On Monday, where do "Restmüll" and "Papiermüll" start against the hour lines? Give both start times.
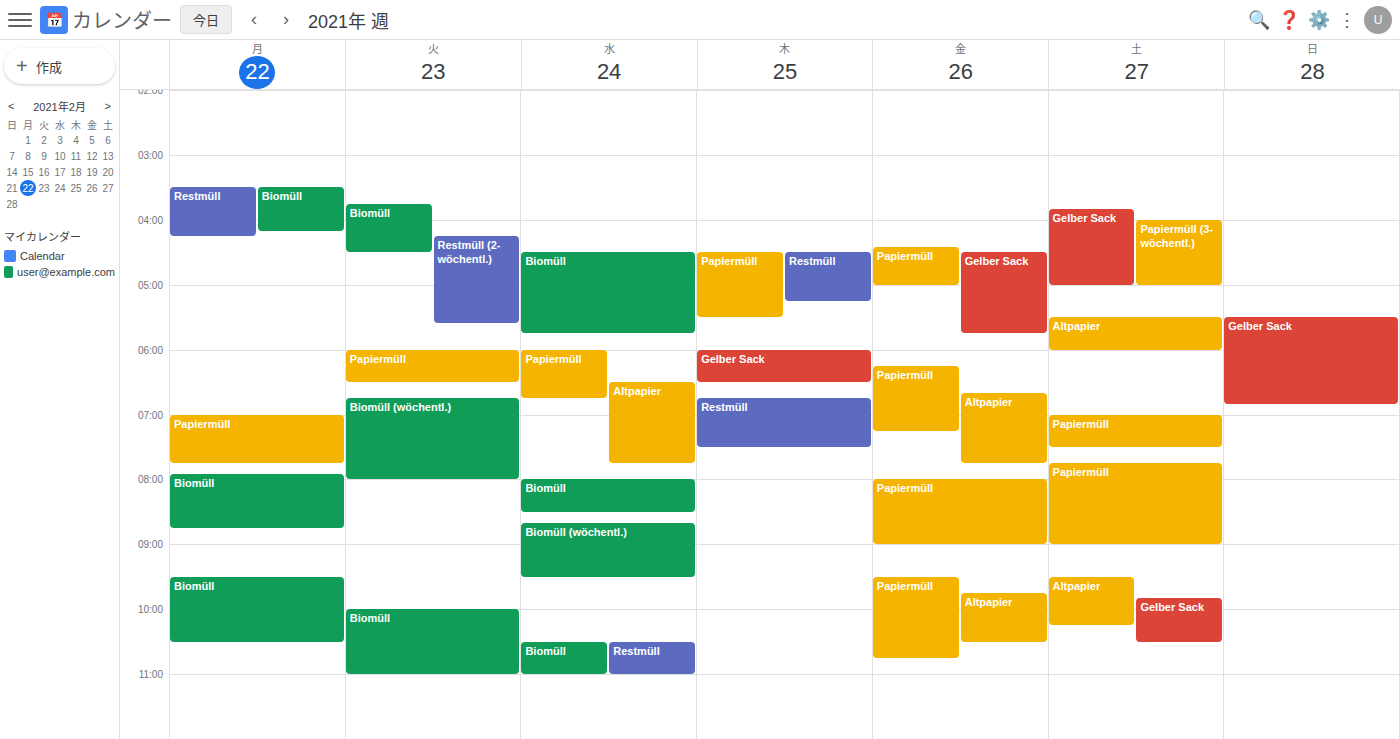
"Restmüll": 3:30 AM, halfway between the 3 AM and 4 AM lines. "Papiermüll": 7:00 AM, exactly on the 7 AM line.